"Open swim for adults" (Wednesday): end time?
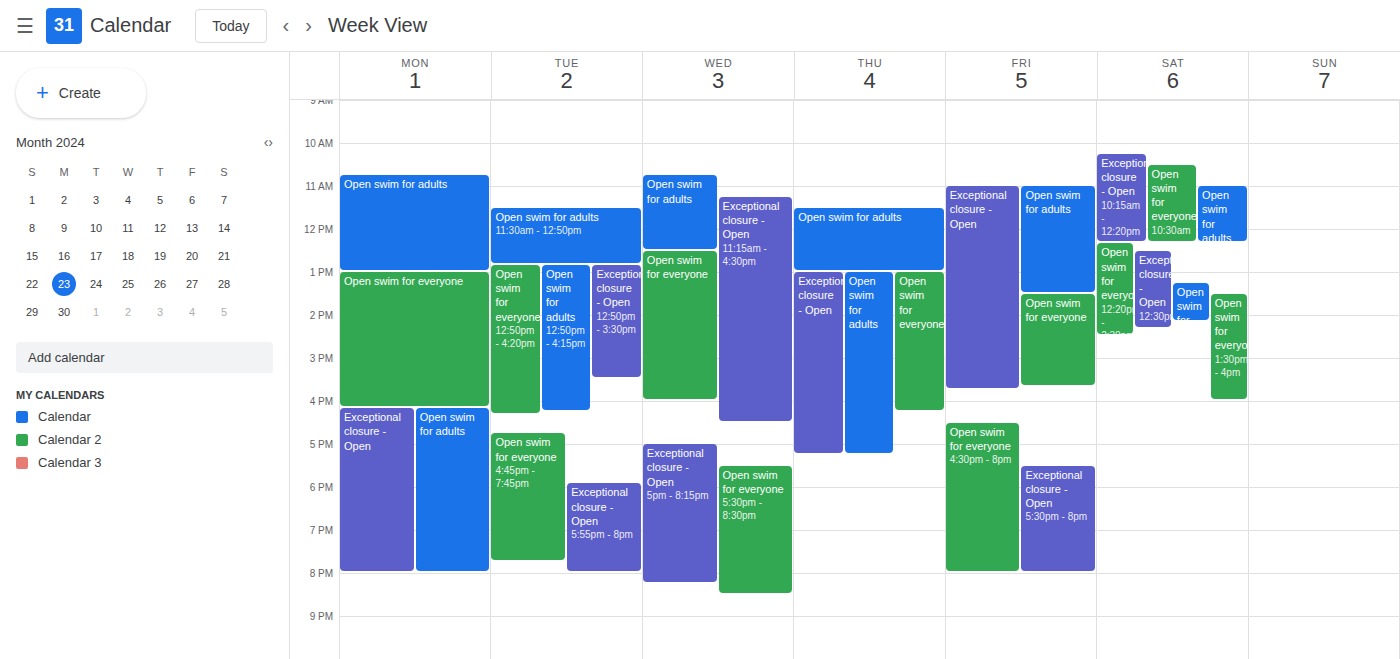
12:30 PM